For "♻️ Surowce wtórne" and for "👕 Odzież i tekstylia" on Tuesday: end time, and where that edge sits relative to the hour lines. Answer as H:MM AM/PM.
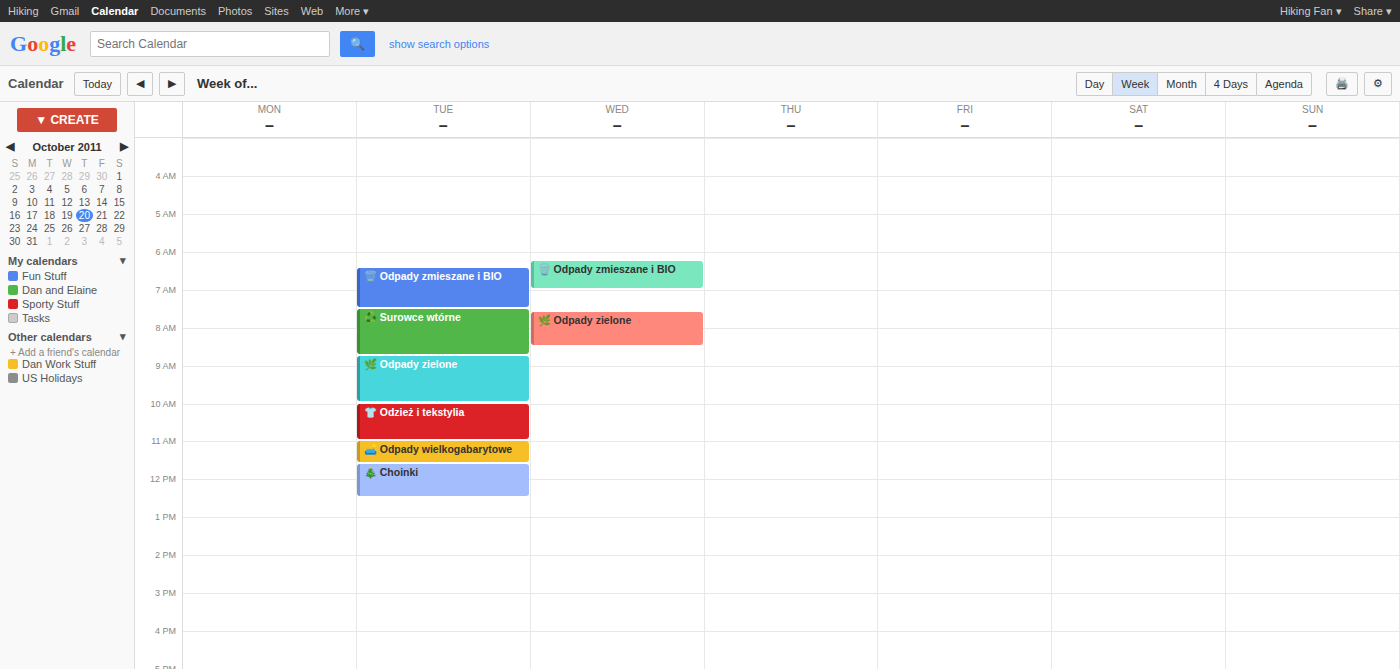
"♻️ Surowce wtórne": 8:45 AM, neither: three quarters of the way from the 8 AM line to the 9 AM line. "👕 Odzież i tekstylia": 11:00 AM, exactly on the 11 AM line.